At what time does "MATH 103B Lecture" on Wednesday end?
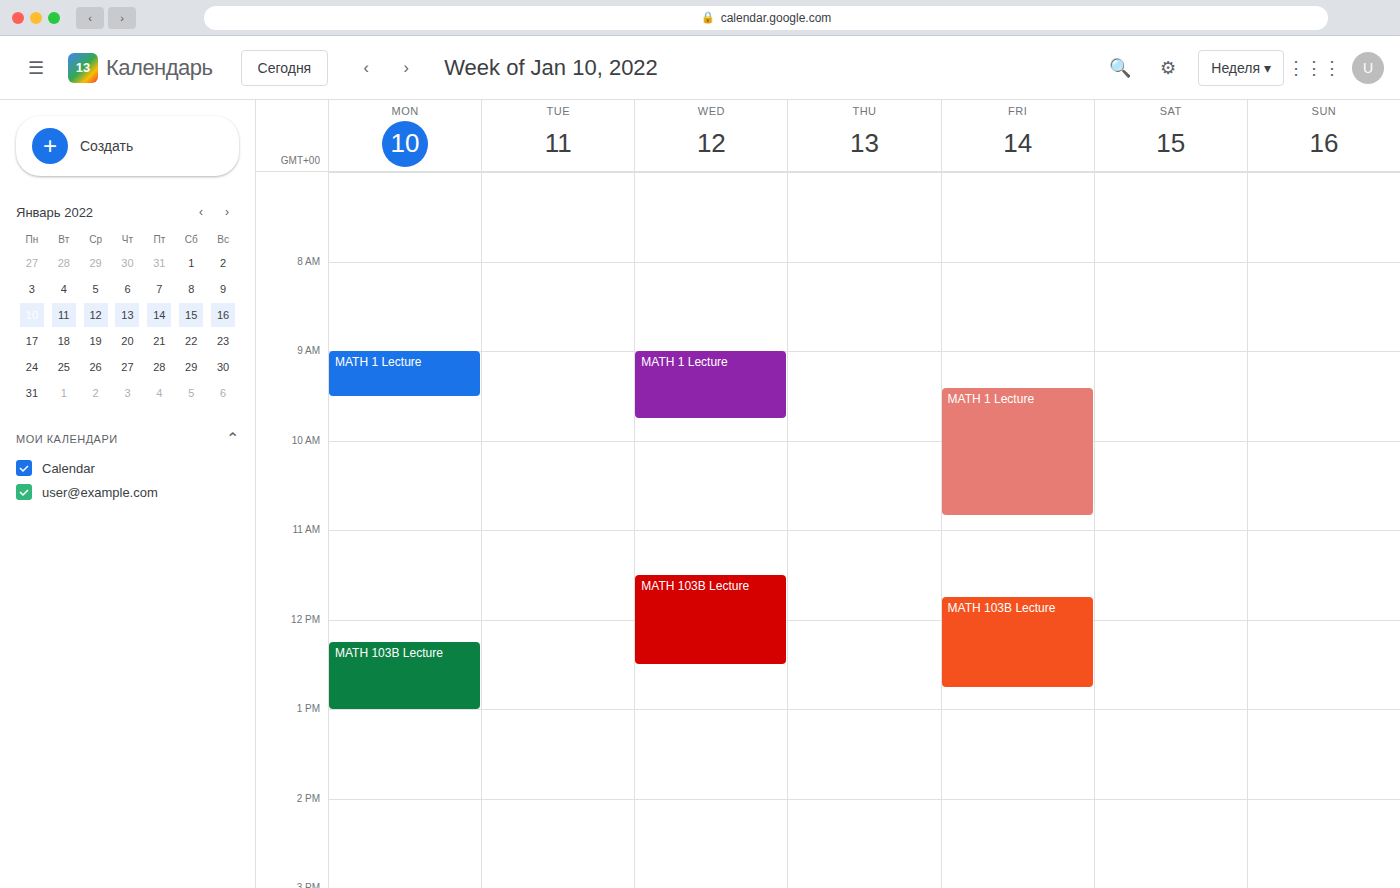
12:30